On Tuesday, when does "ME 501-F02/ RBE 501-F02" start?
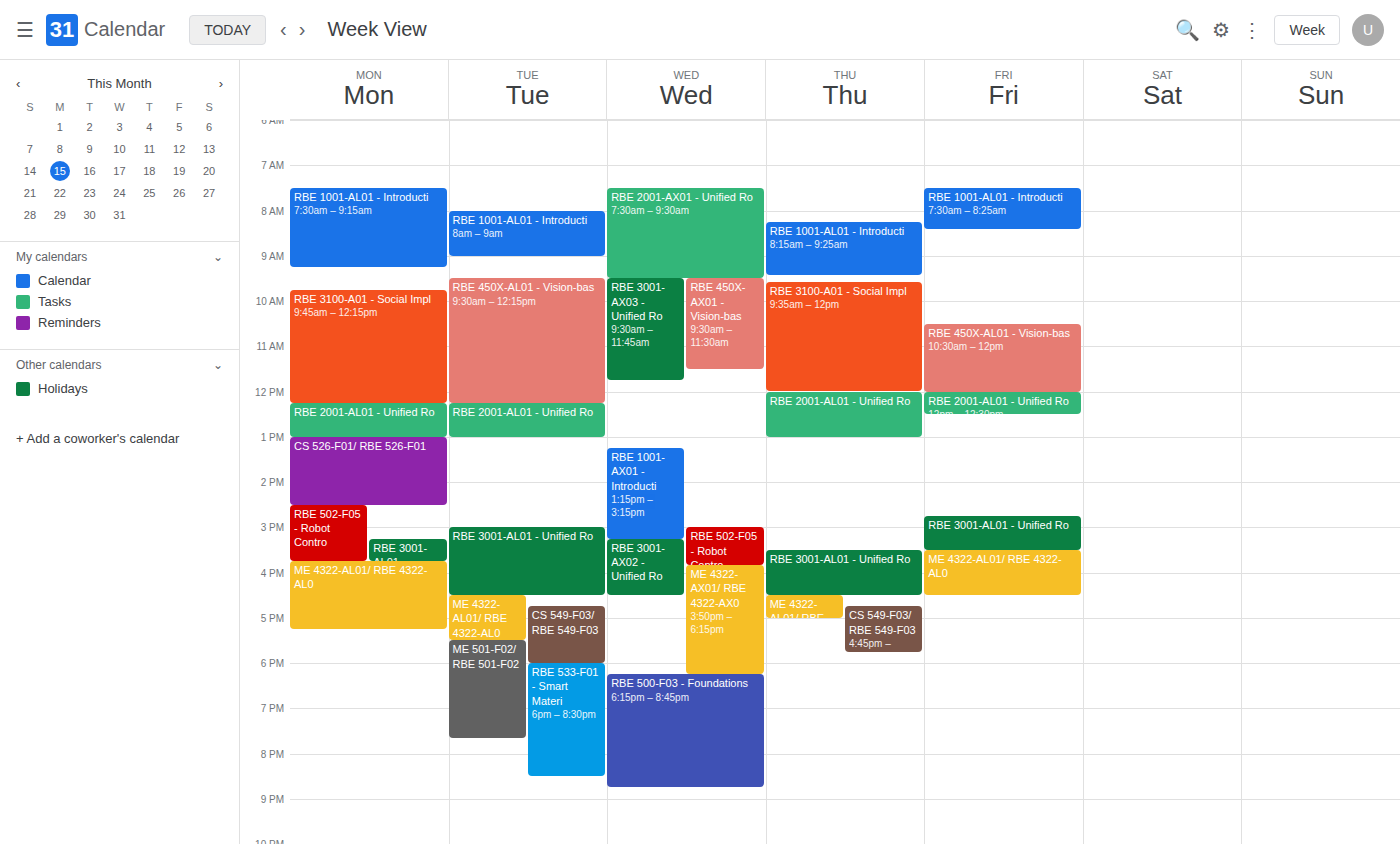
5:30 PM